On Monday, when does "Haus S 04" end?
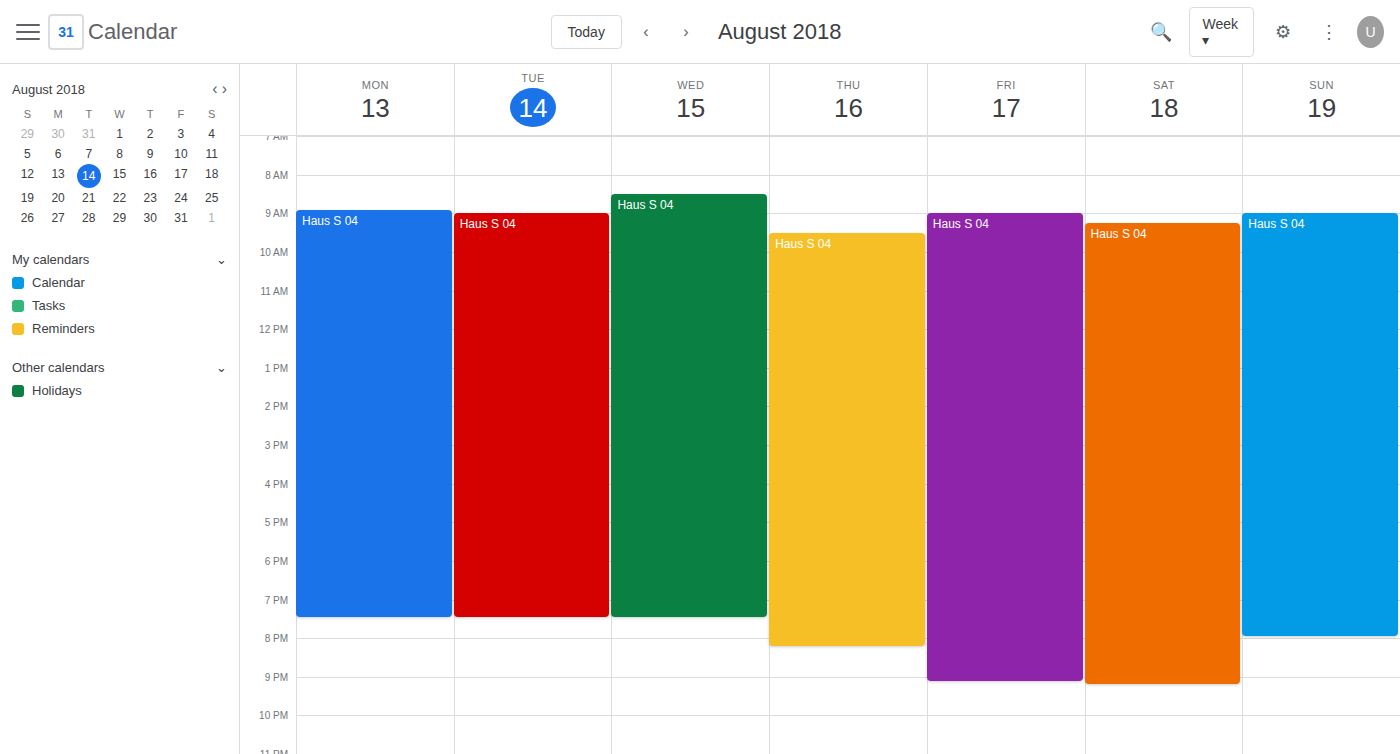
19:30